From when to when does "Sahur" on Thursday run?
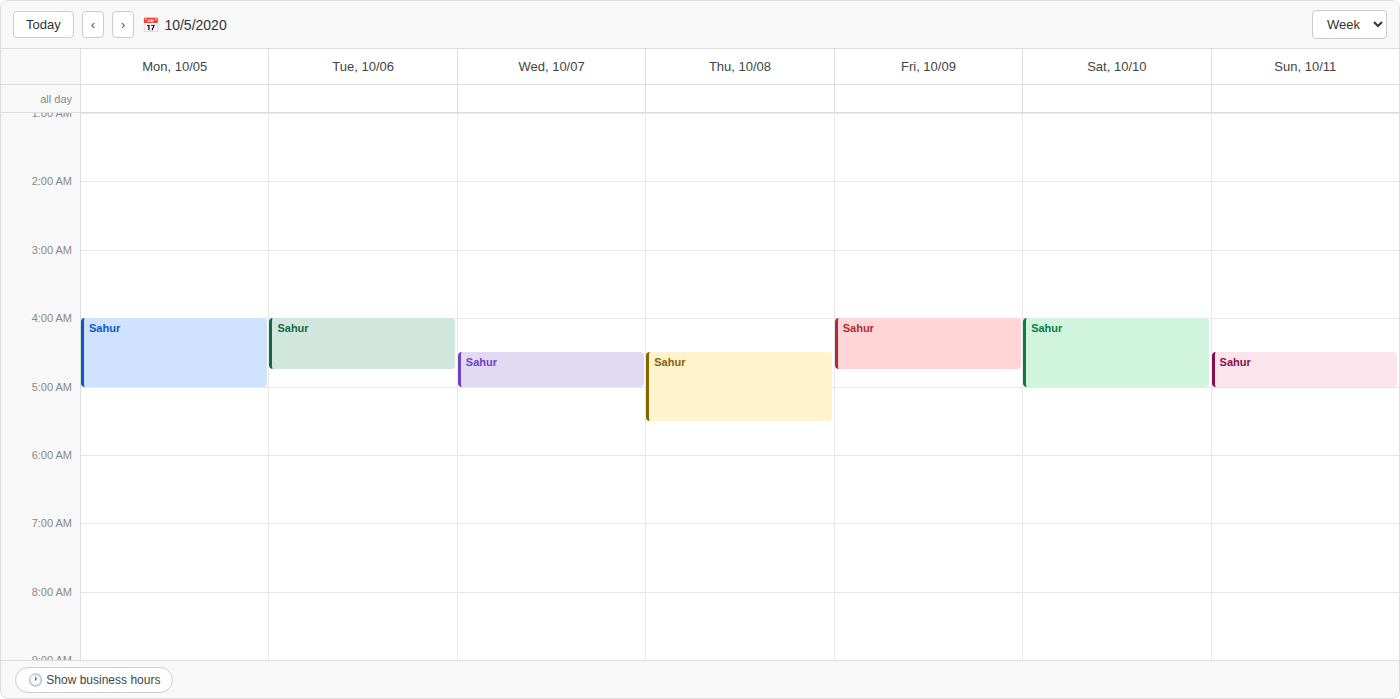
4:30 AM to 5:30 AM